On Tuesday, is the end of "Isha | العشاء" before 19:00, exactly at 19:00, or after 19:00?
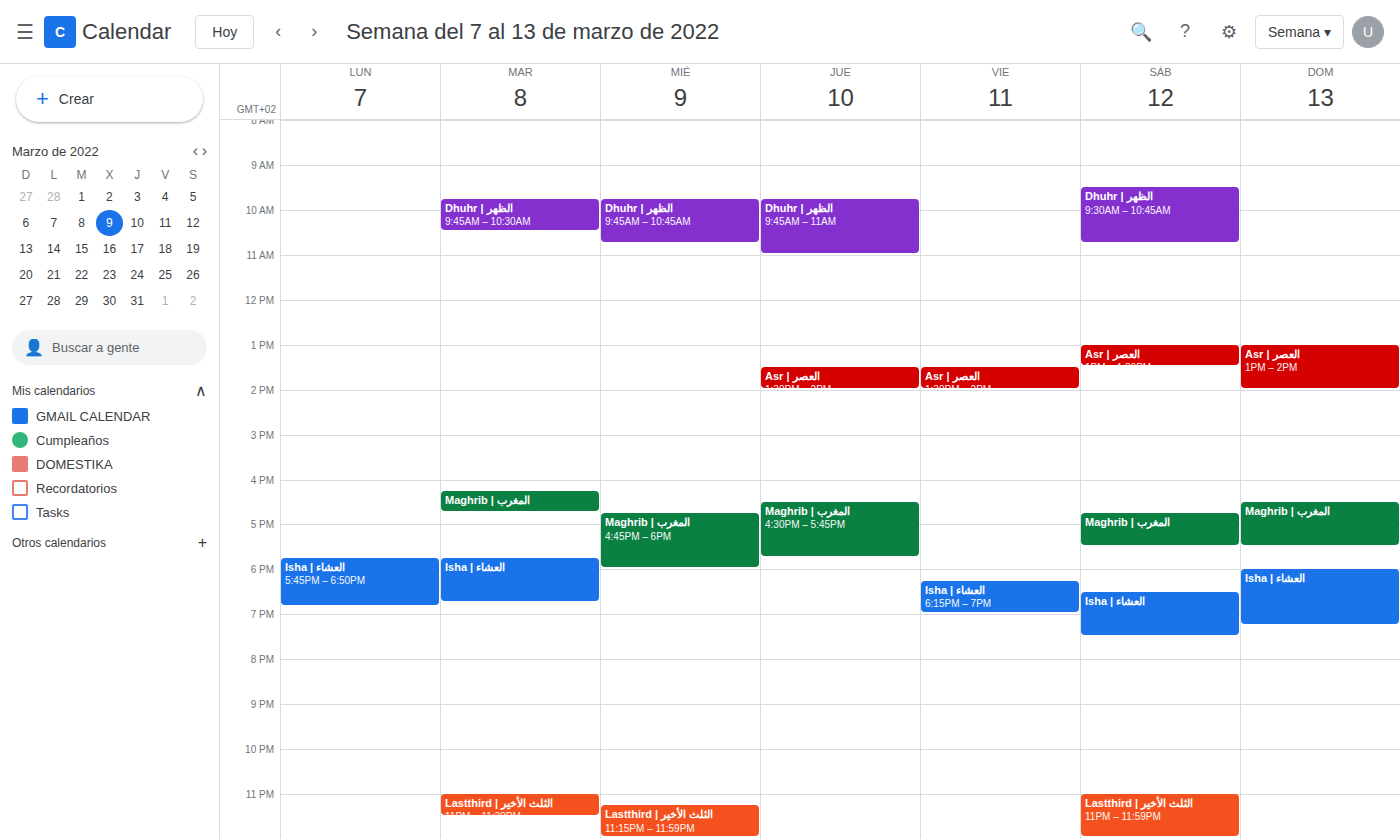
18:45 -- before 19:00, 15 minutes above the 19:00 line.